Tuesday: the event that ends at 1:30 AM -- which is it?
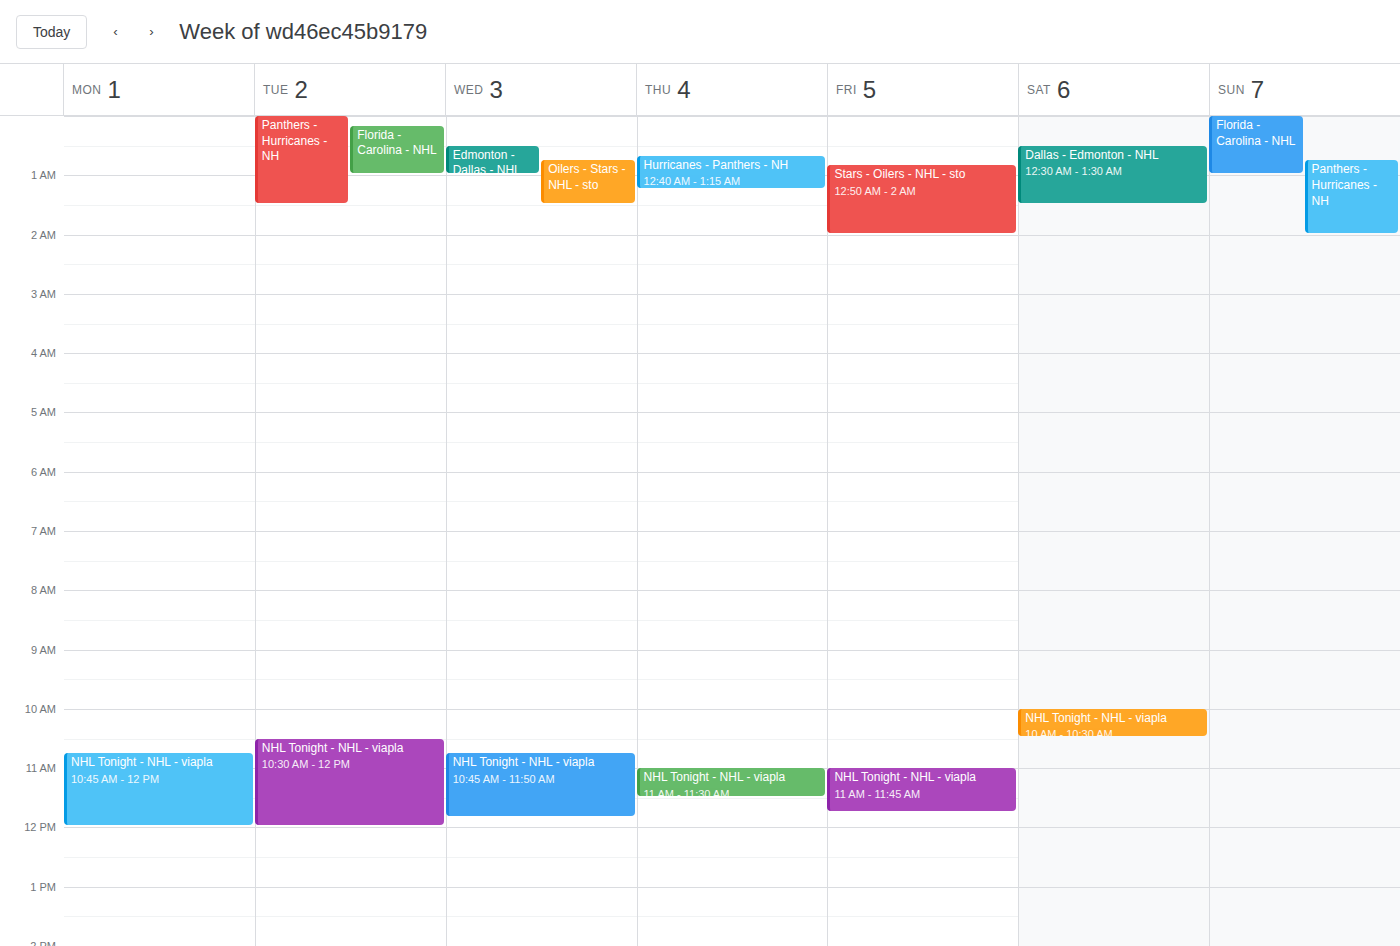
"Panthers - Hurricanes - NH"